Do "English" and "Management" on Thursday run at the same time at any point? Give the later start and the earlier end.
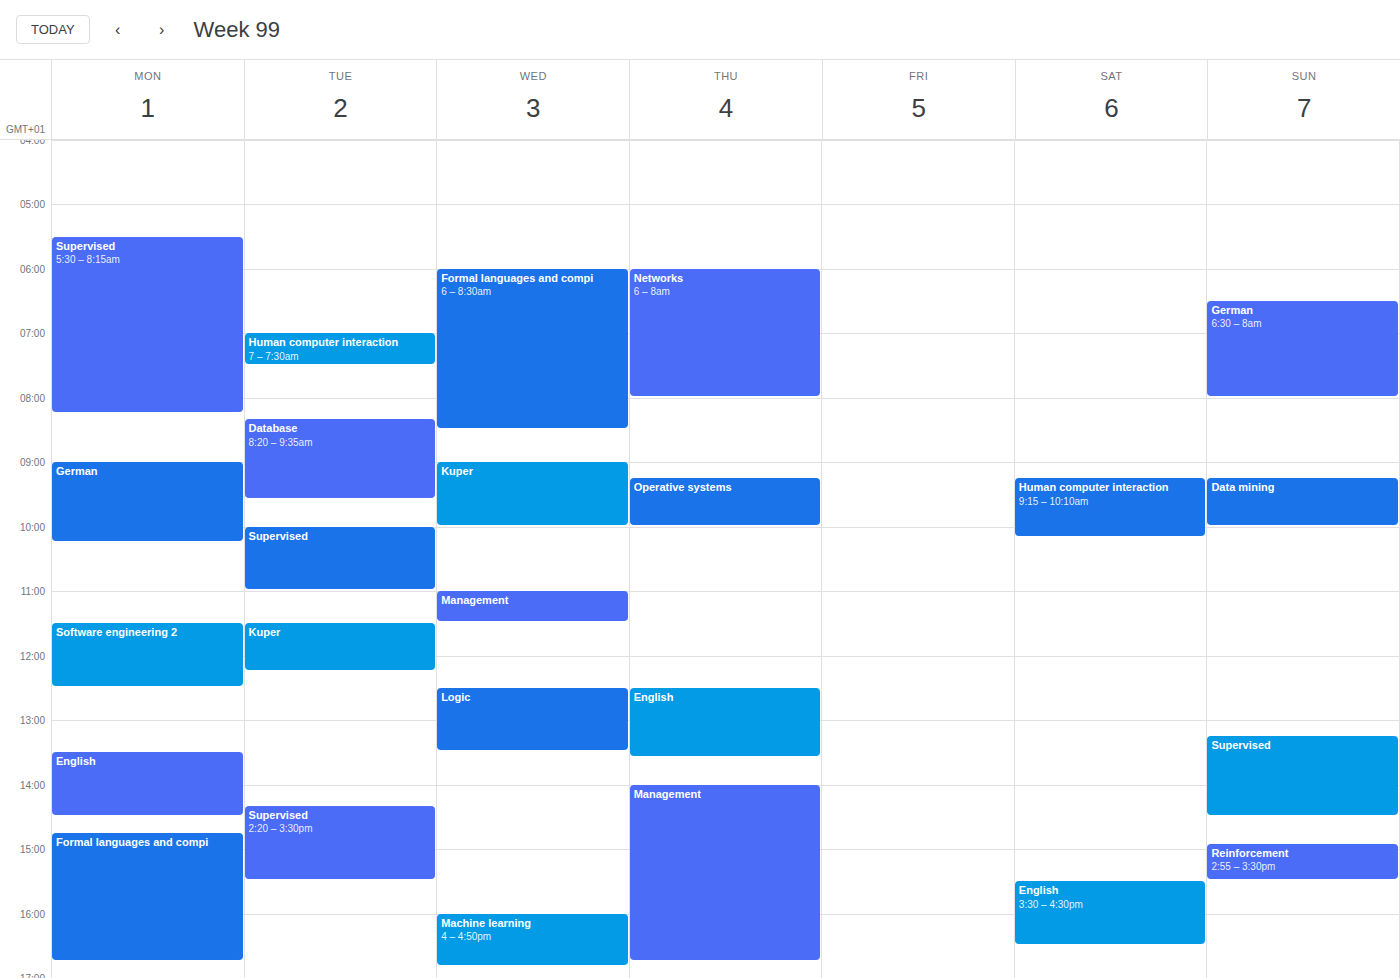
"English" ends at 1:35 PM and "Management" starts at 2:00 PM -- no overlap.